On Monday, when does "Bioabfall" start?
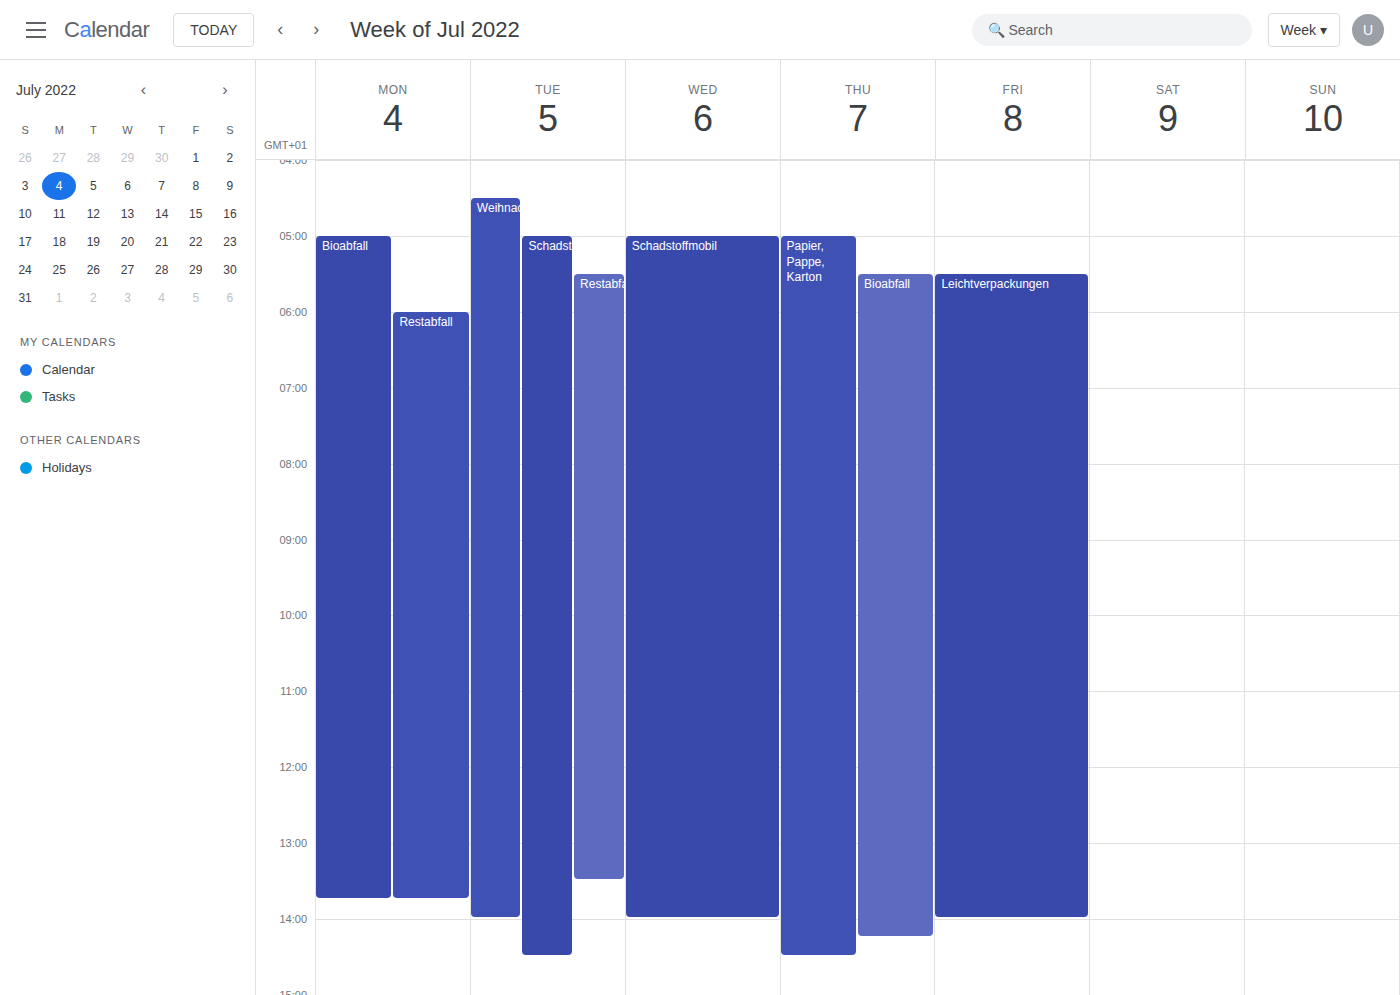
5:00 AM